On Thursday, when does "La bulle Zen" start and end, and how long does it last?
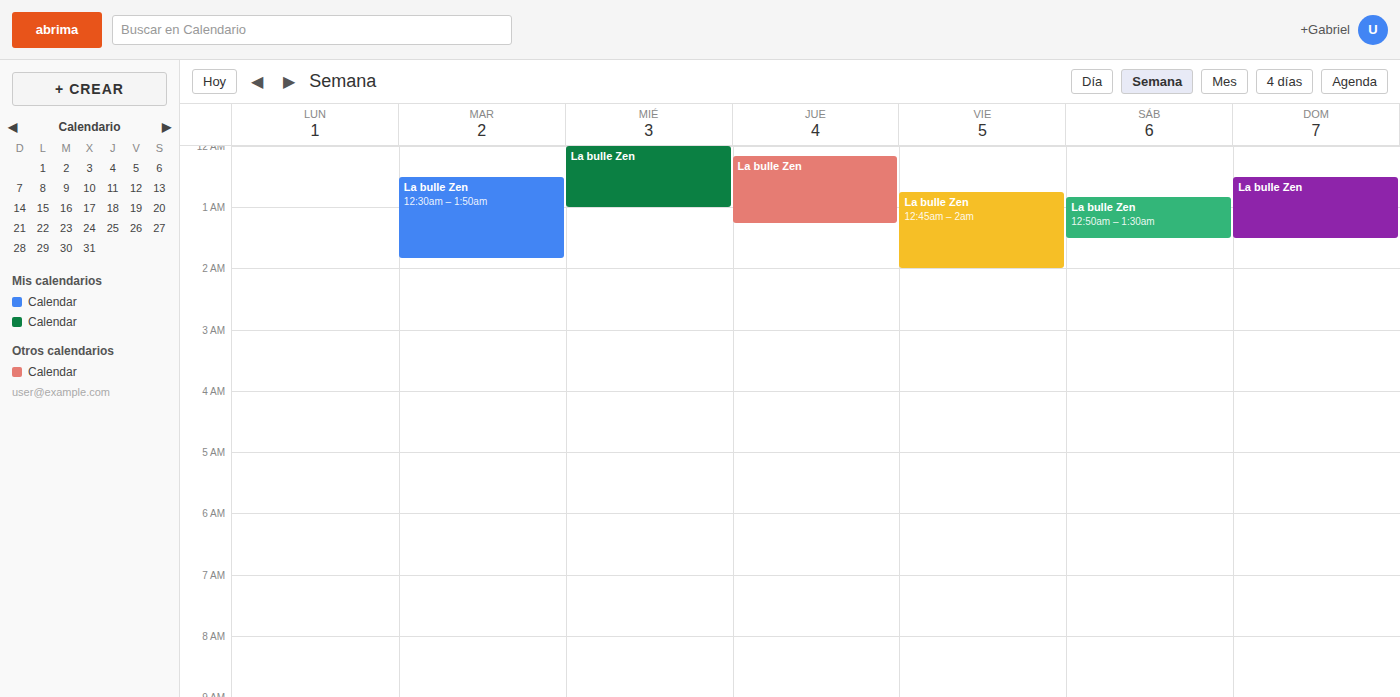
00:10 to 01:15, 1 hour 5 minutes